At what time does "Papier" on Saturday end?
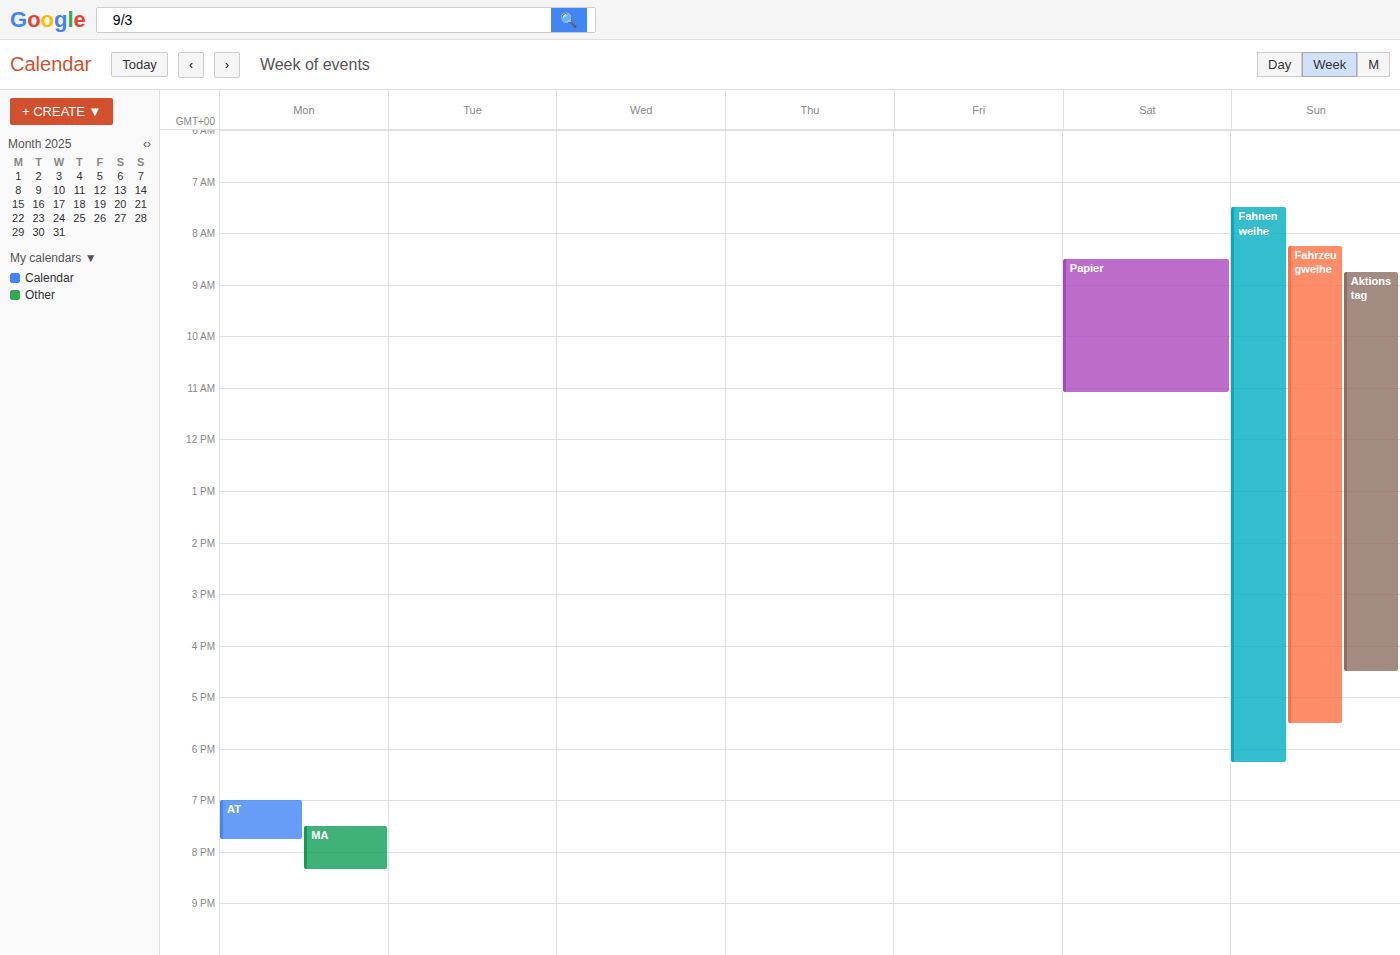
11:05 AM